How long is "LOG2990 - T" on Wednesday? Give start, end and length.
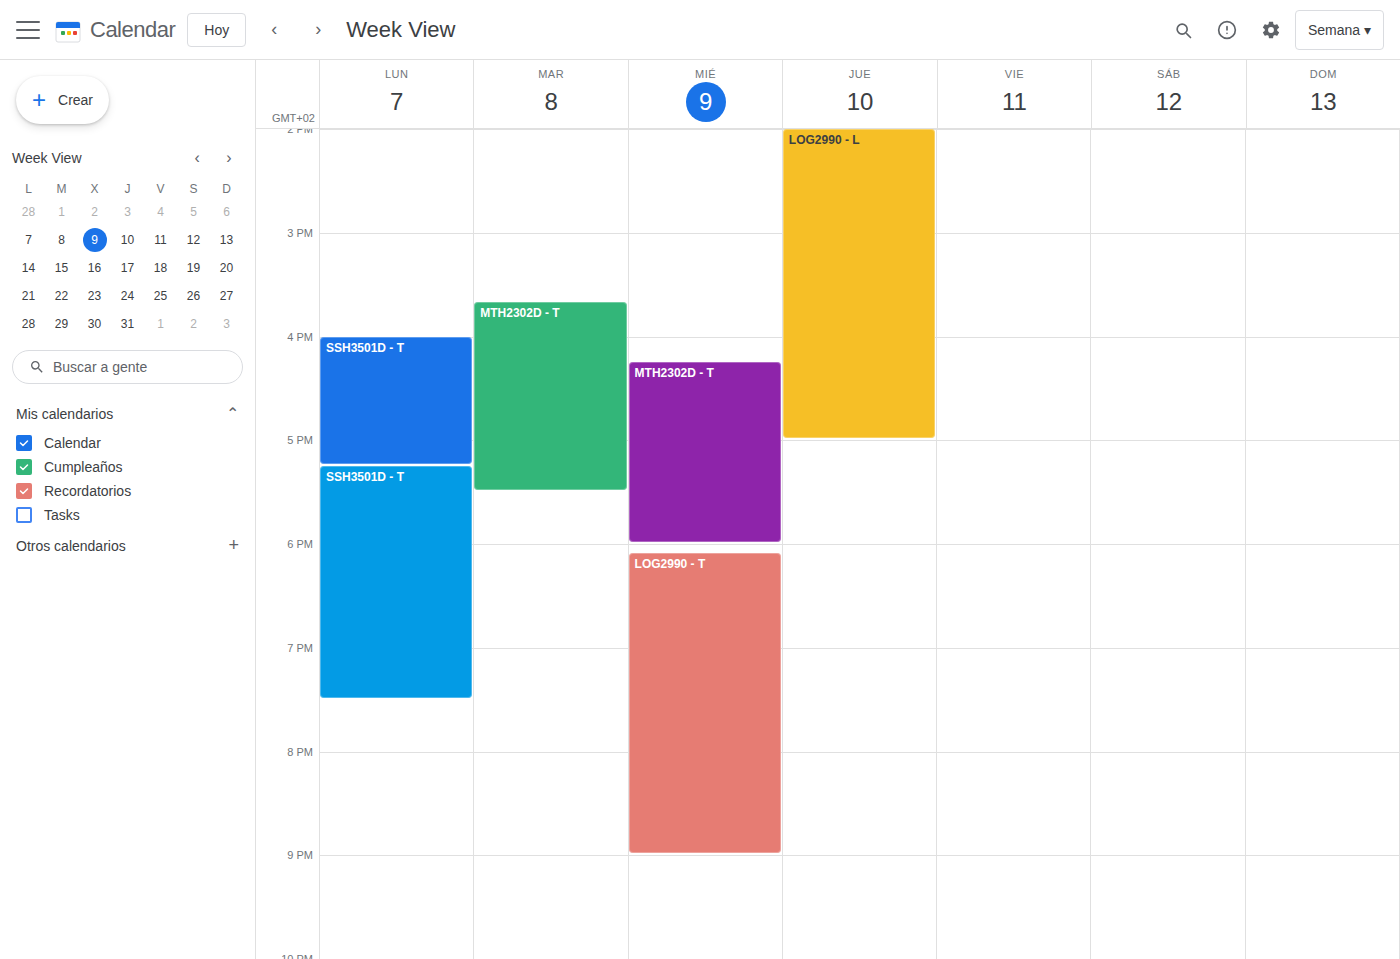
6:05 PM to 9:00 PM, 2 hours 55 minutes